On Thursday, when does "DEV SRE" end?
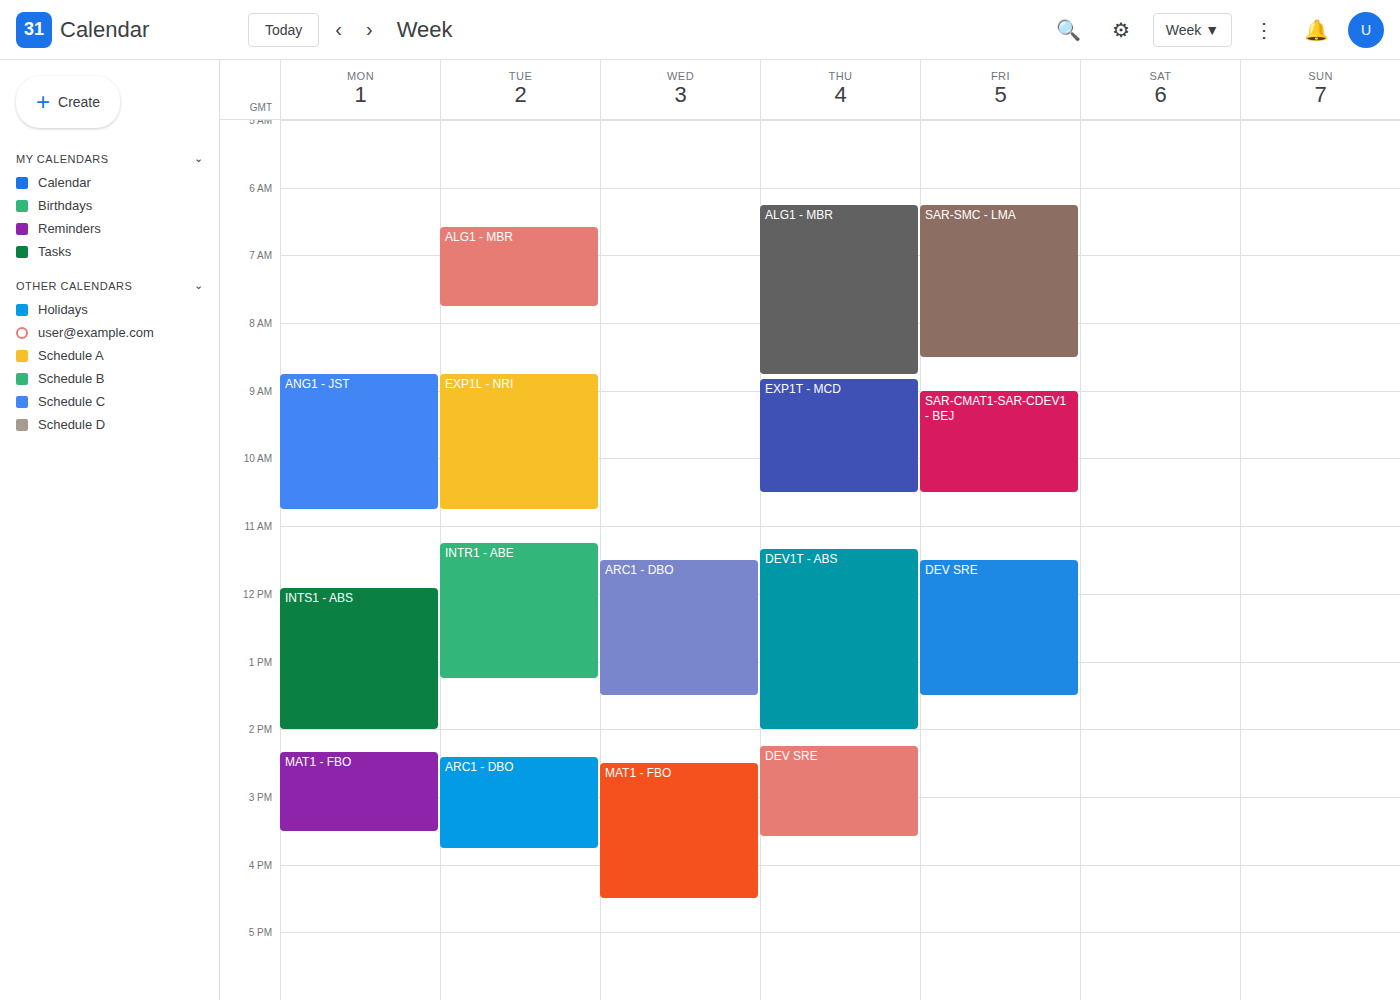
3:35 PM